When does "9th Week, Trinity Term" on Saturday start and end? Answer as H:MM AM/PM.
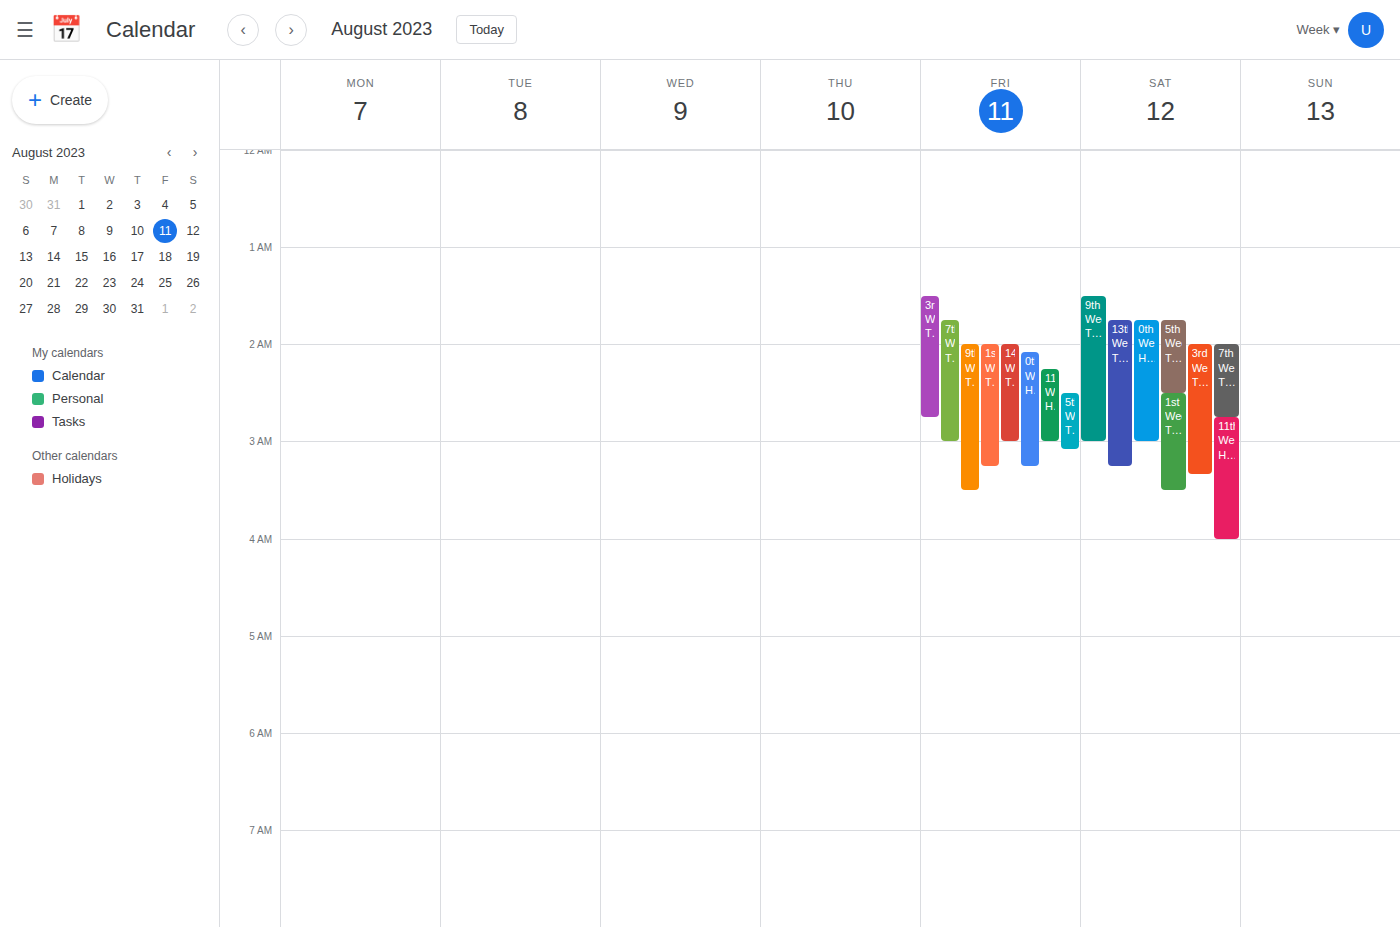
1:30 AM to 3:00 AM